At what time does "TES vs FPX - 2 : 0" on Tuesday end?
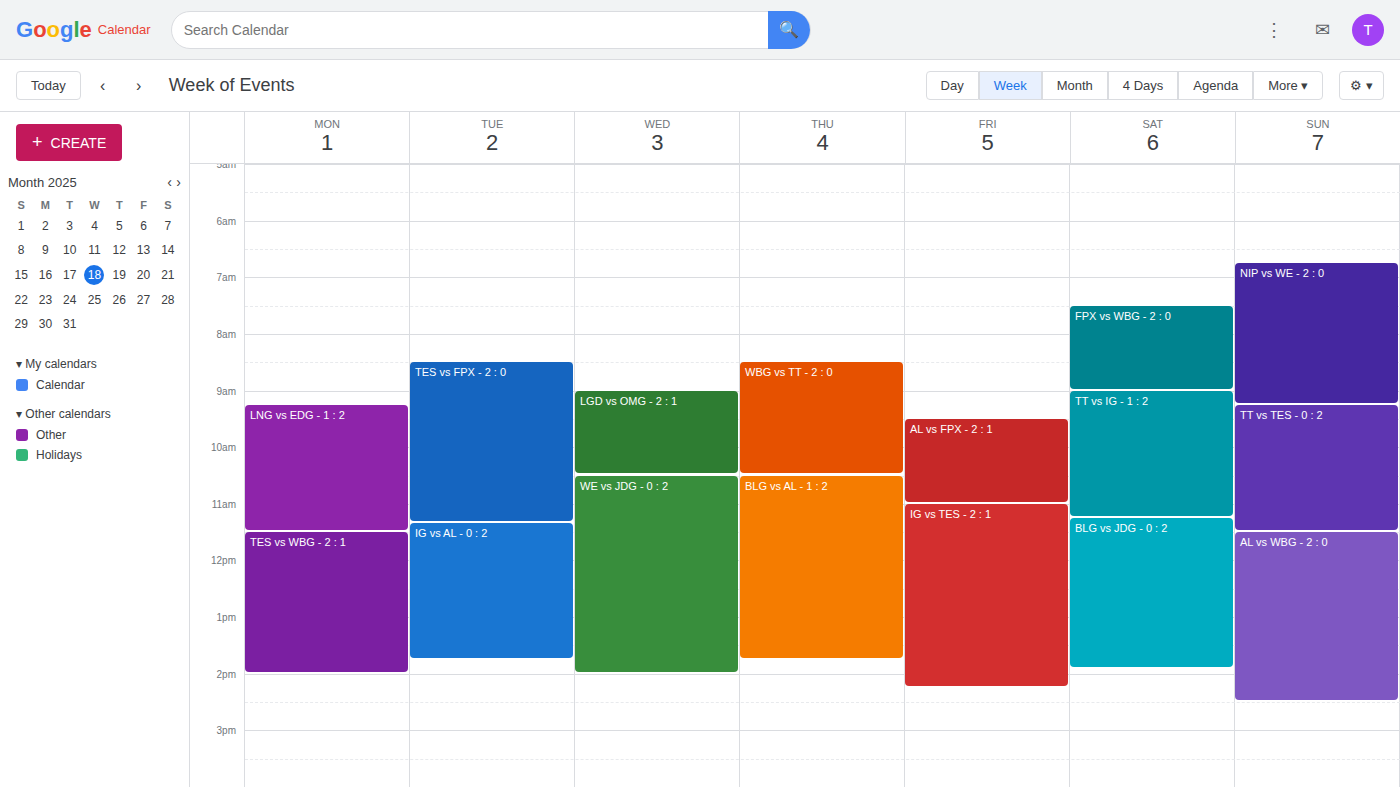
11:20